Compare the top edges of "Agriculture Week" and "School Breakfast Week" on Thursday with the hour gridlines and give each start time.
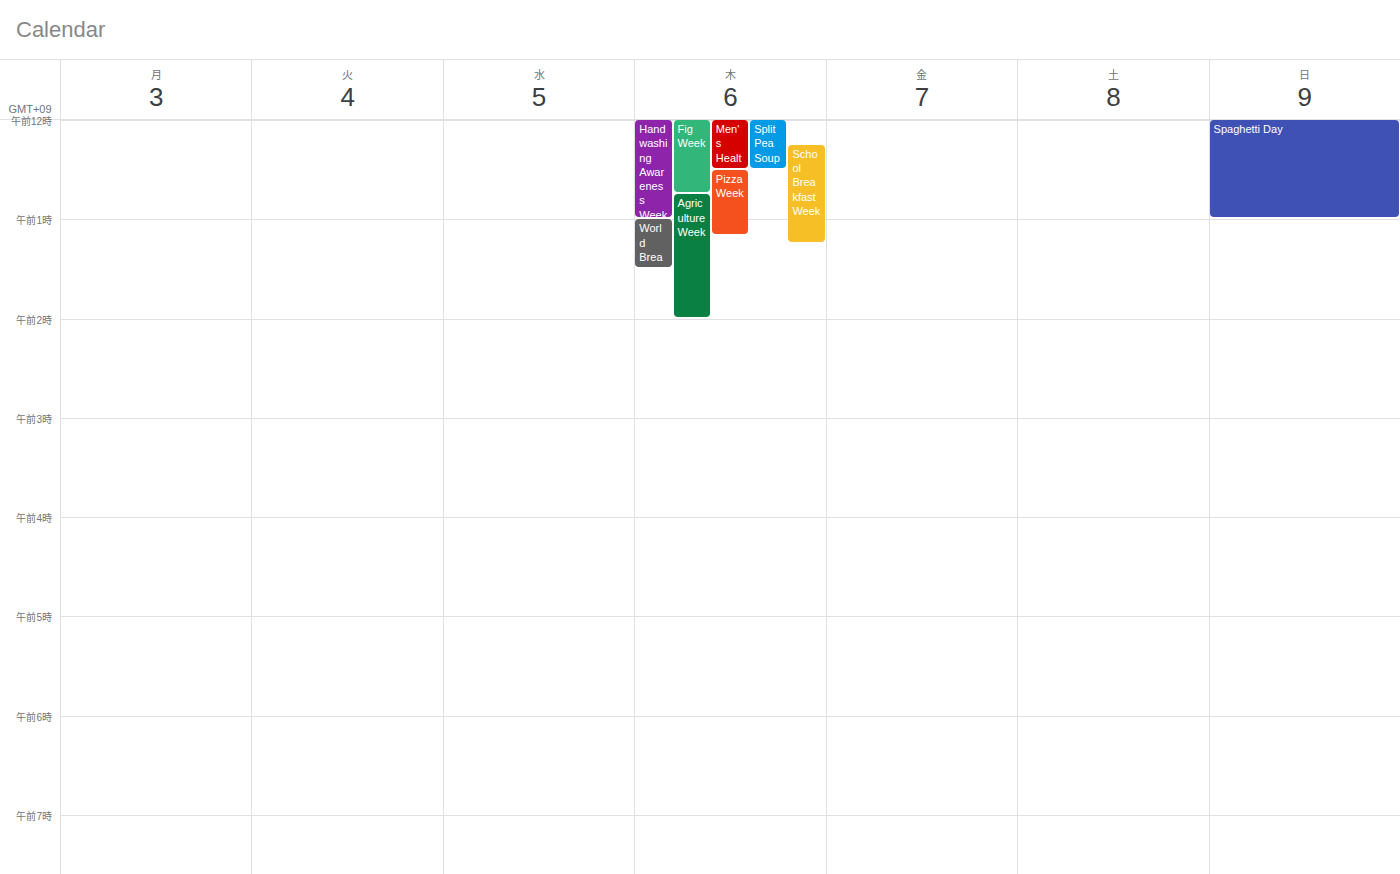
"Agriculture Week": 12:45 AM, neither: three quarters of the way from the 12 AM line to the 1 AM line. "School Breakfast Week": 12:15 AM, neither: a quarter of the way from the 12 AM line to the 1 AM line.